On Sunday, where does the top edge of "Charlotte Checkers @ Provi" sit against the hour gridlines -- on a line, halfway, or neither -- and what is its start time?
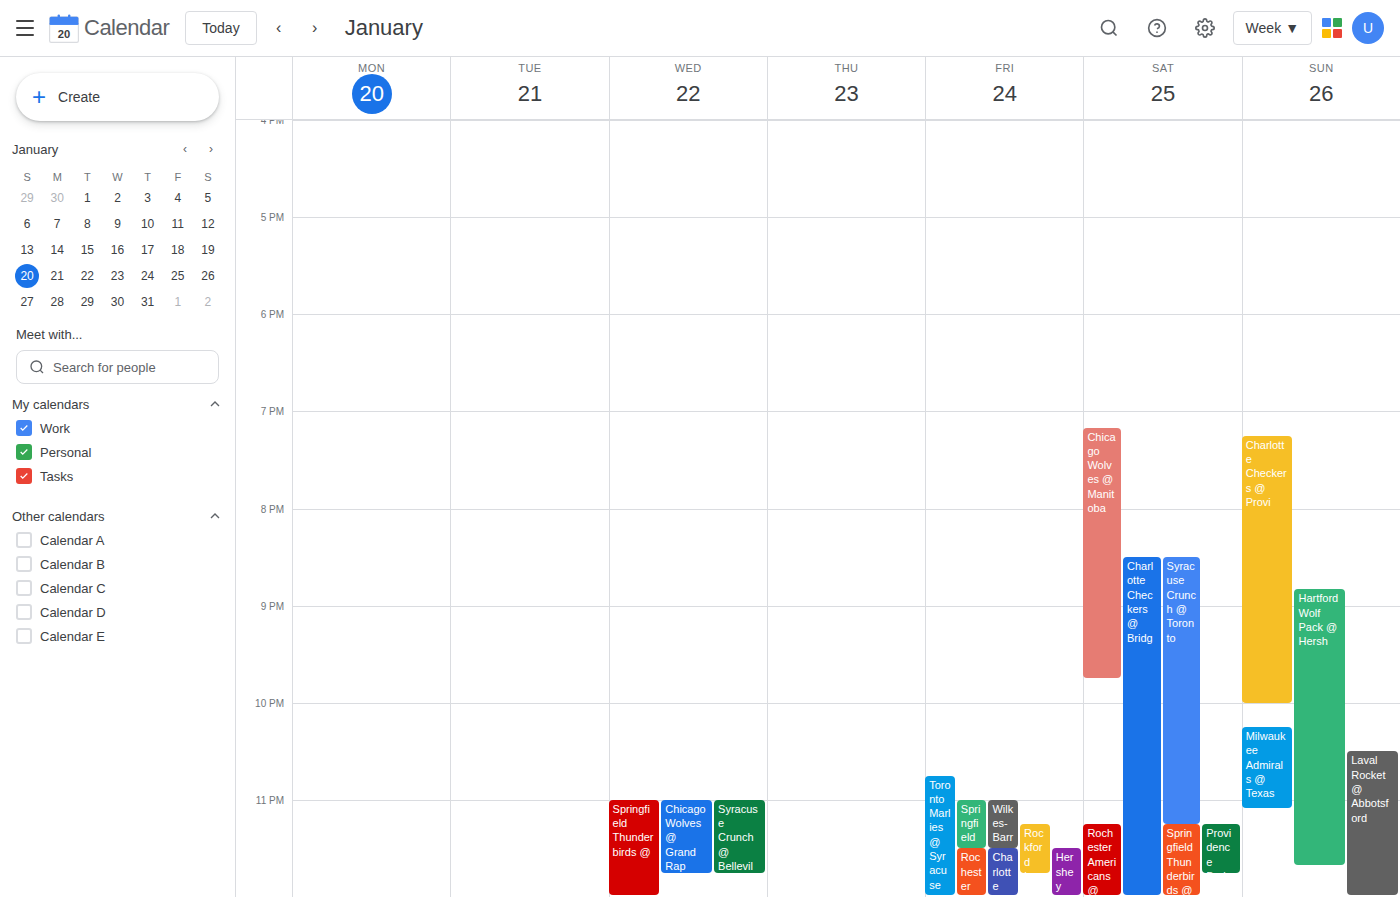
7:15 PM -- neither: a quarter of the way from the 7 PM line to the 8 PM line.